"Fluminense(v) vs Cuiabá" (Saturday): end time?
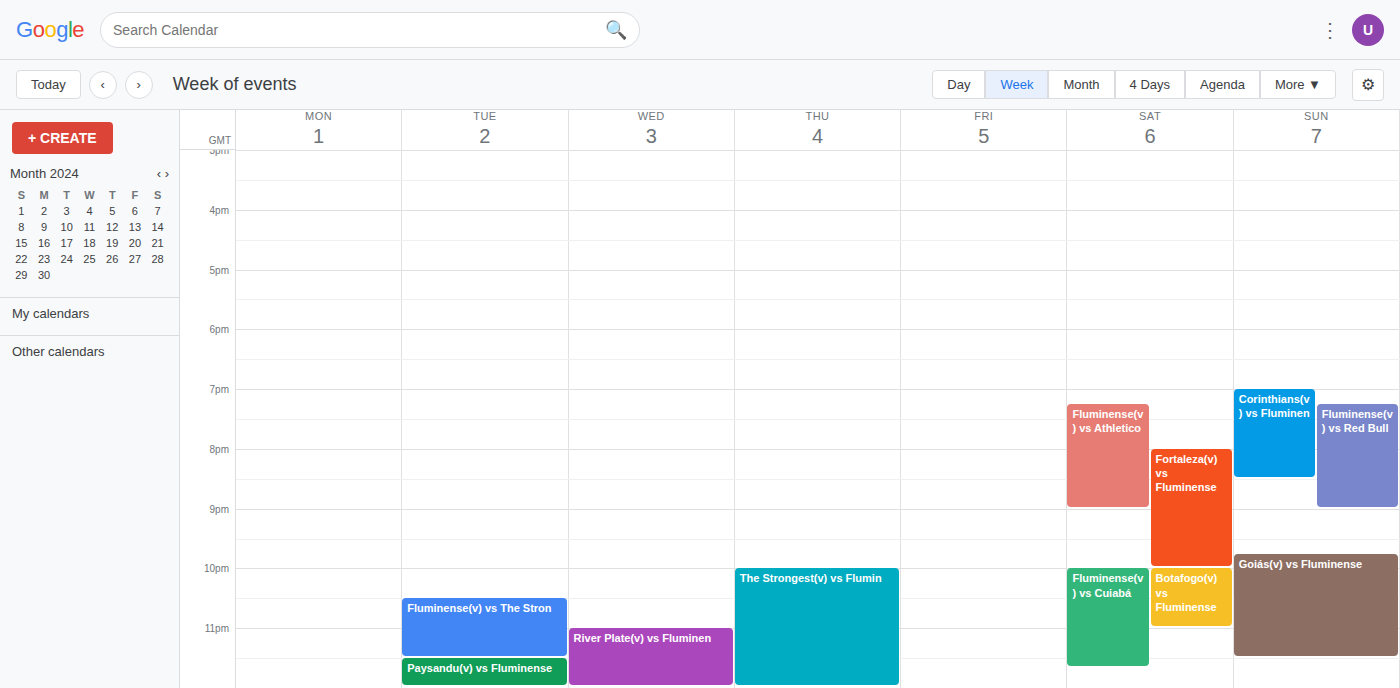
11:40 PM